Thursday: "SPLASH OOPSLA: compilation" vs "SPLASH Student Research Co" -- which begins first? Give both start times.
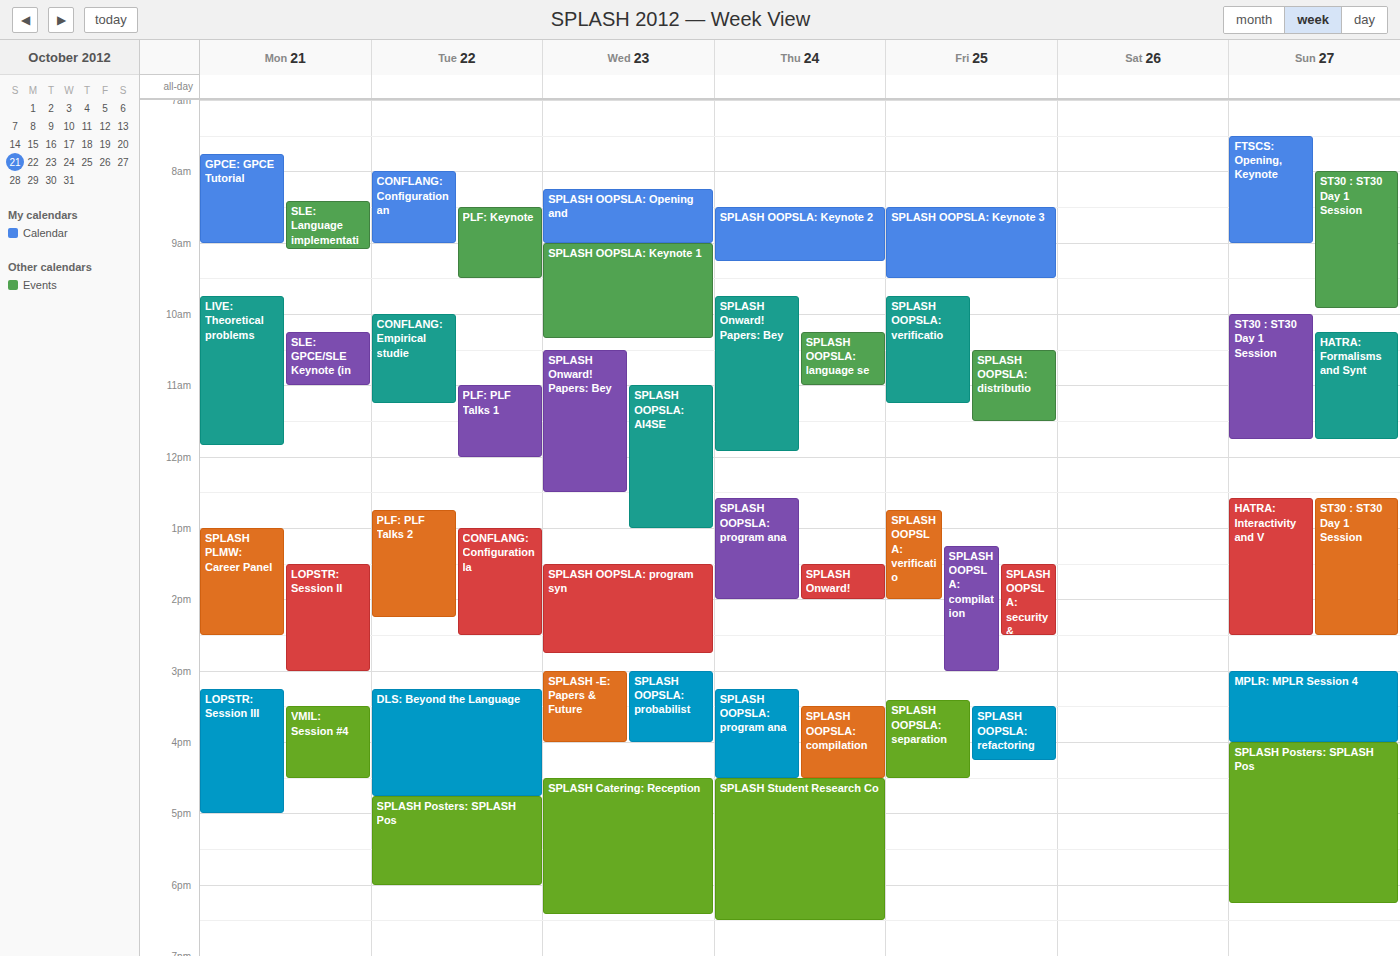
"SPLASH OOPSLA: compilation" 3:30 PM; "SPLASH Student Research Co" 4:30 PM.